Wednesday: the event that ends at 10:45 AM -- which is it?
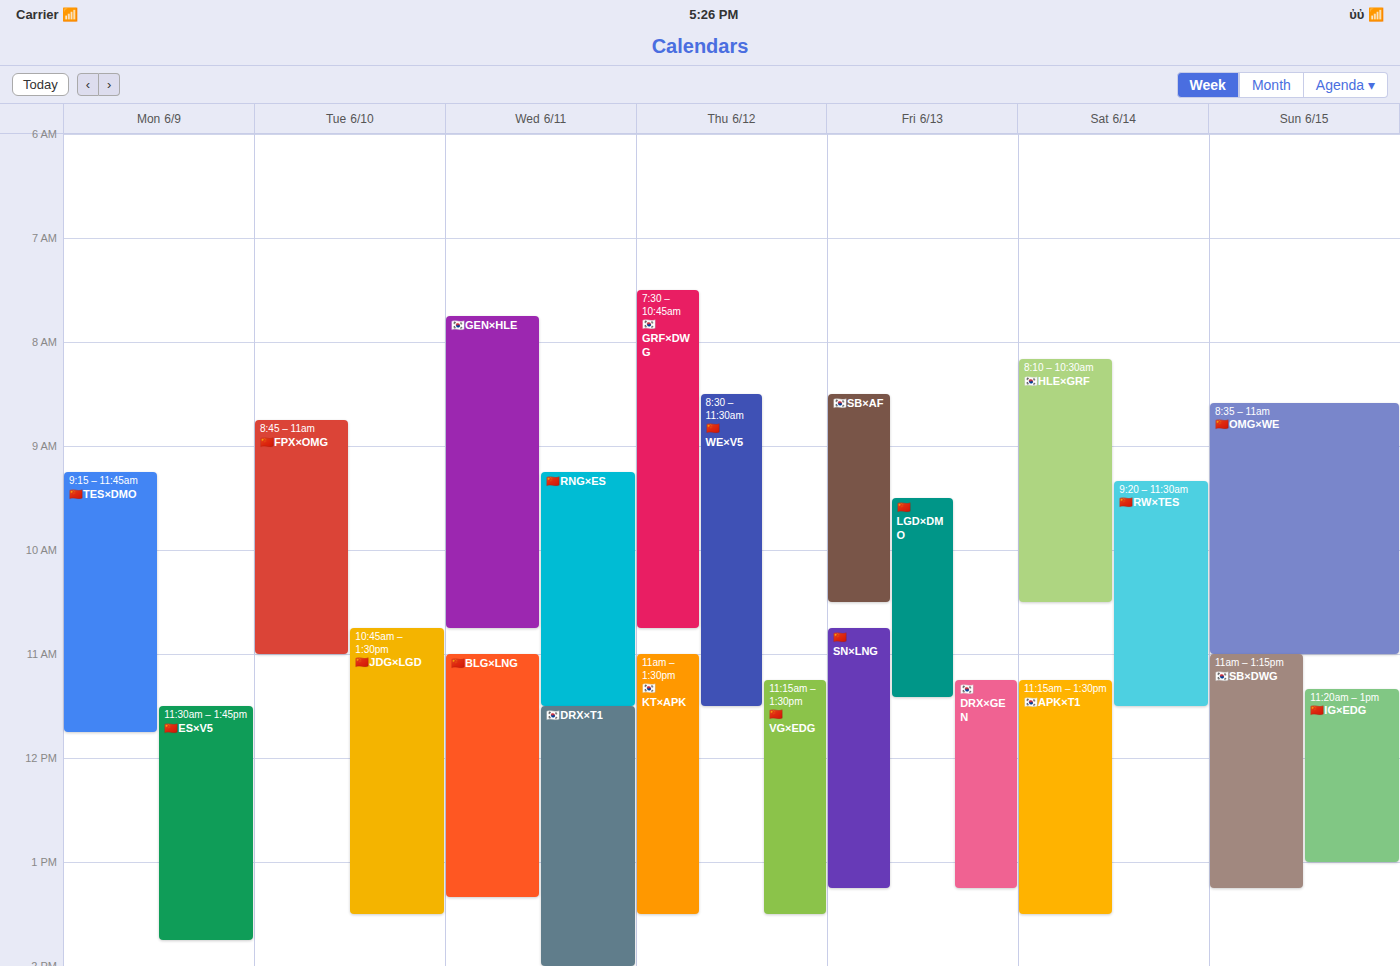
"🇰🇷GEN×HLE"